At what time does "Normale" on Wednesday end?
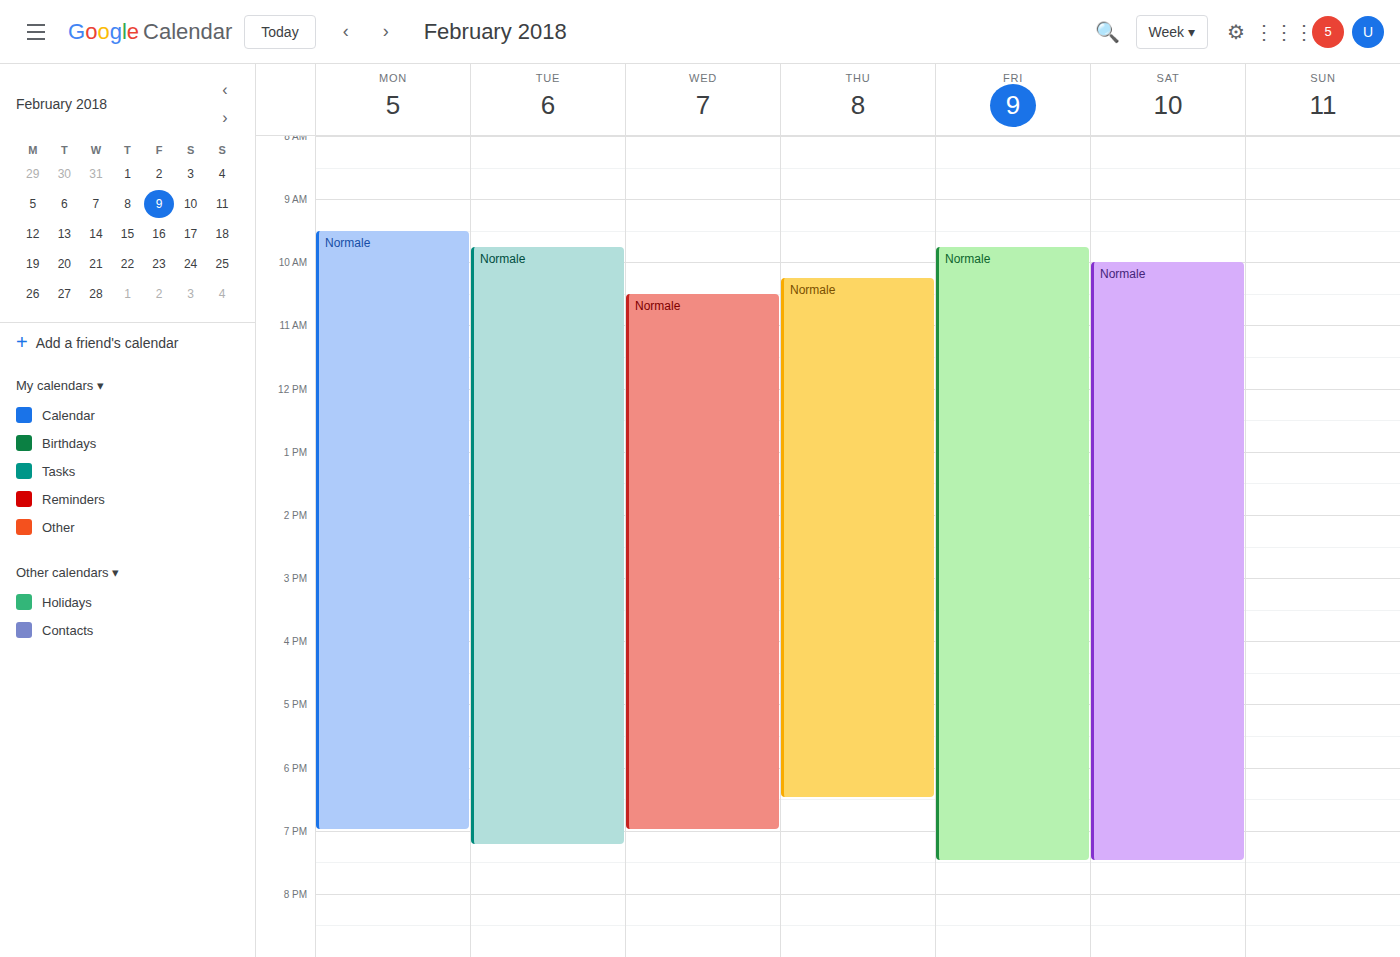
7:00 PM